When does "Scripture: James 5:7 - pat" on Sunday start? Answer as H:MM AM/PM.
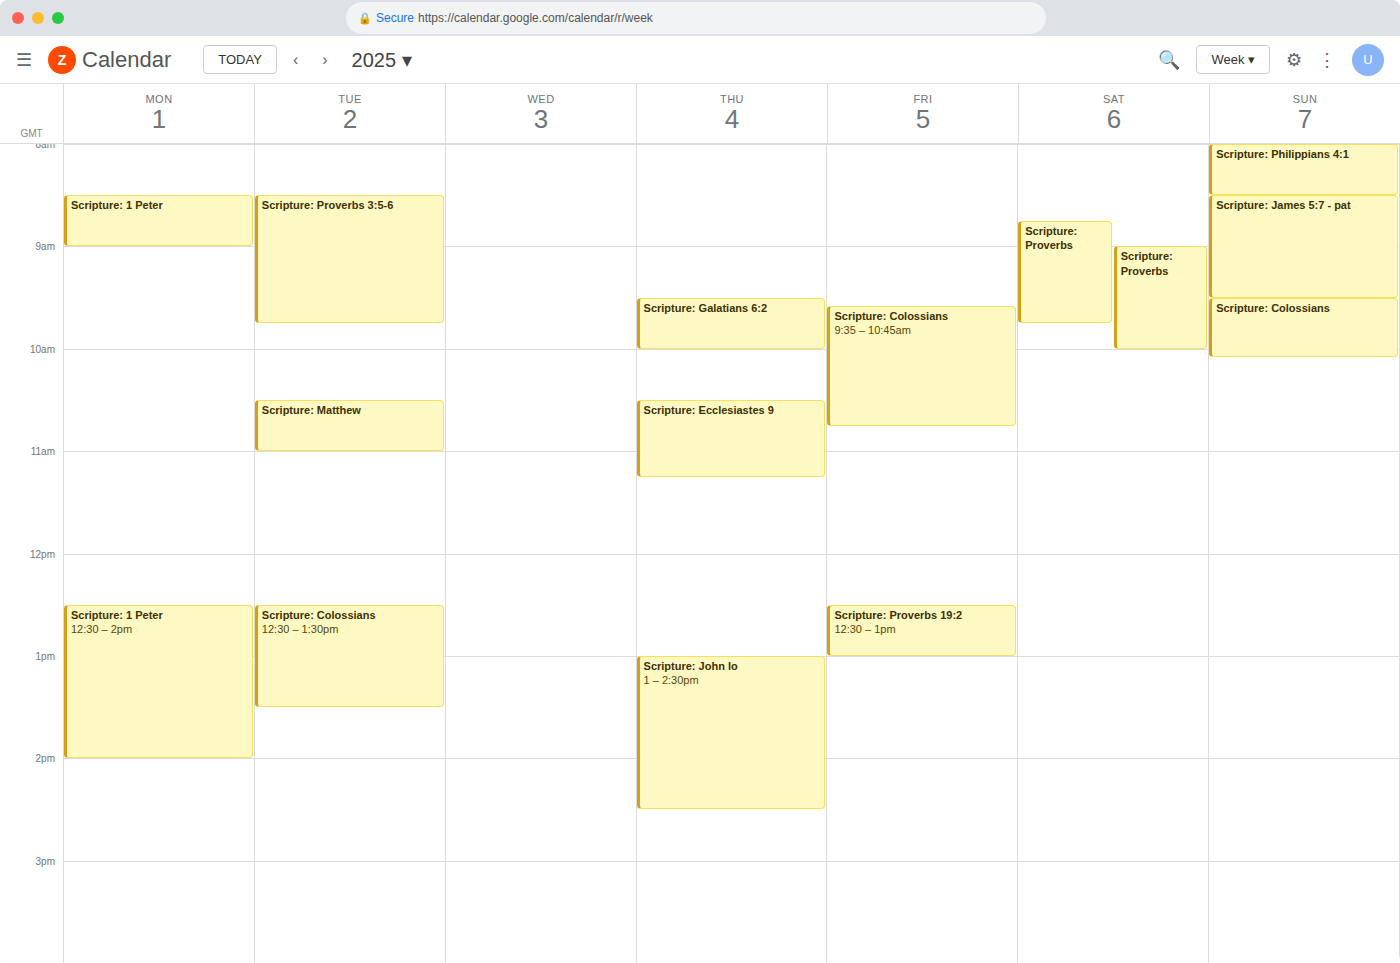
8:30 AM